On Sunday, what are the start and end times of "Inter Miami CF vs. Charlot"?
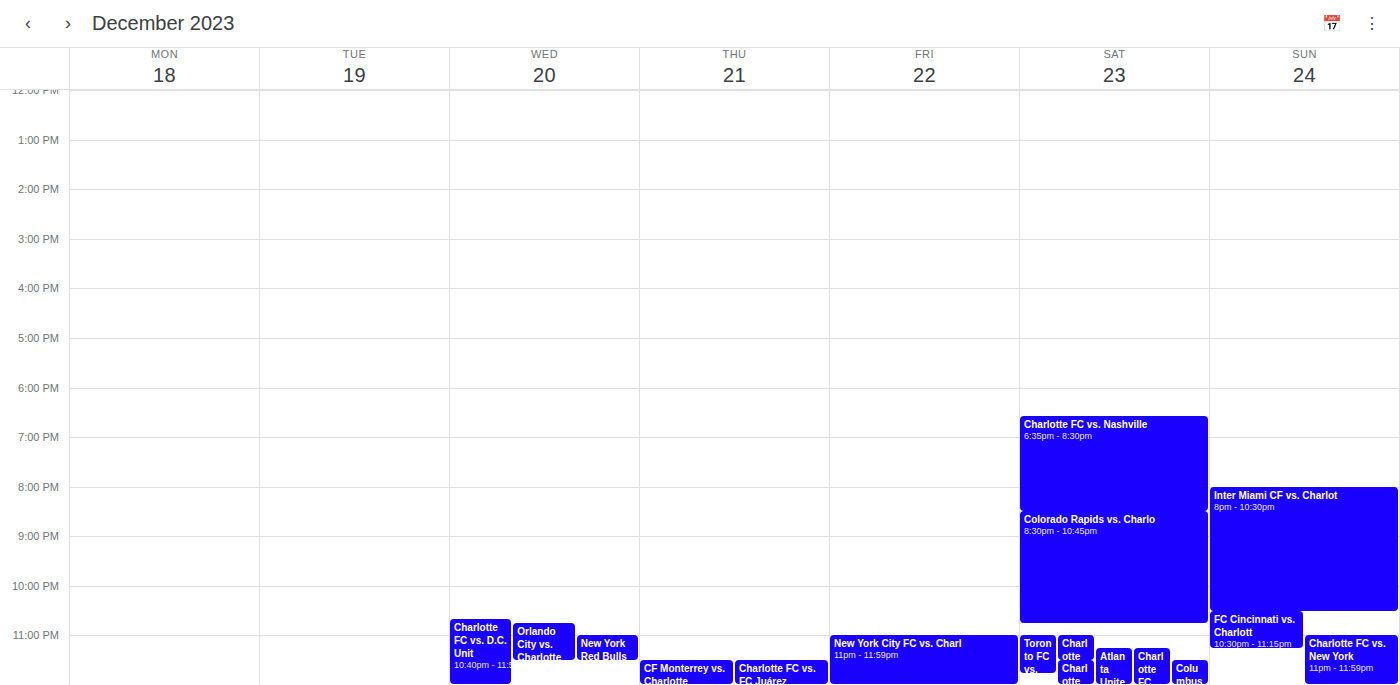
8:00 PM to 10:30 PM